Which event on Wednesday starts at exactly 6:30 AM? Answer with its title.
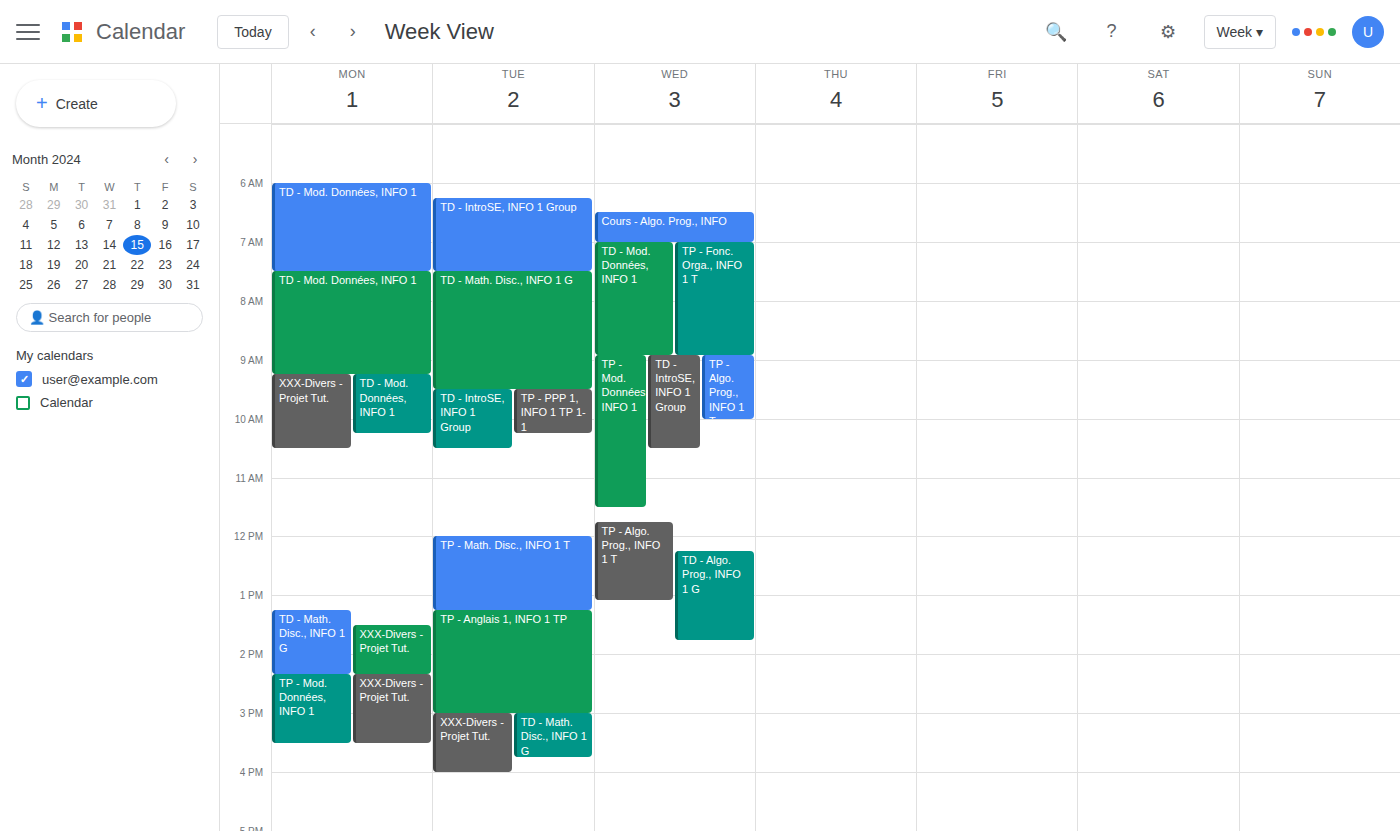
"Cours - Algo. Prog., INFO"